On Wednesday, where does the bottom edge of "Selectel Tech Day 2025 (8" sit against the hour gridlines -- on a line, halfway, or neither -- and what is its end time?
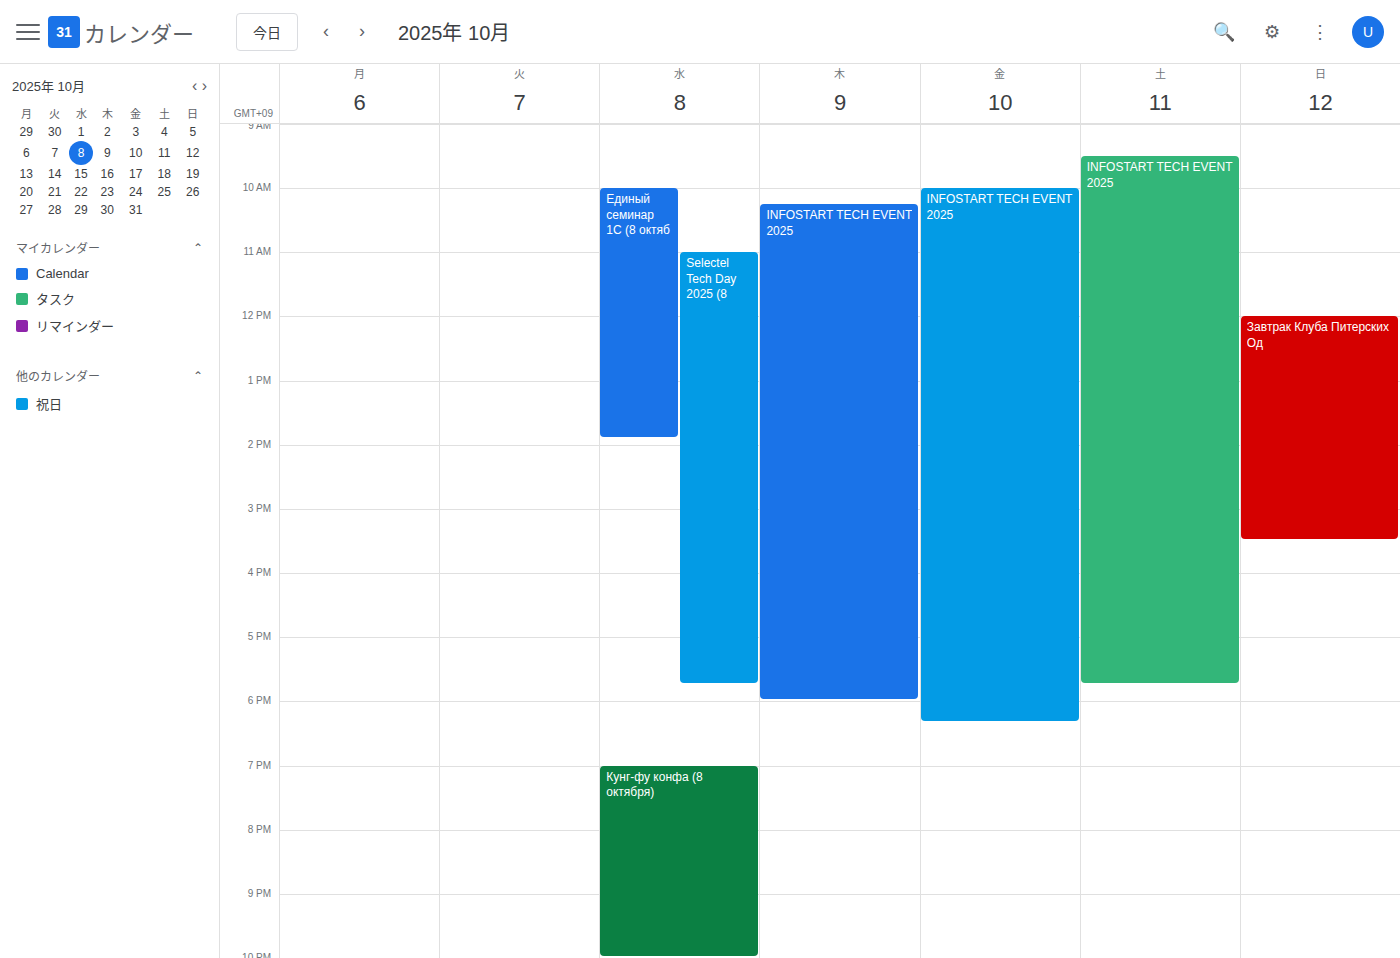
5:45 PM -- neither: three quarters of the way from the 5 PM line to the 6 PM line.